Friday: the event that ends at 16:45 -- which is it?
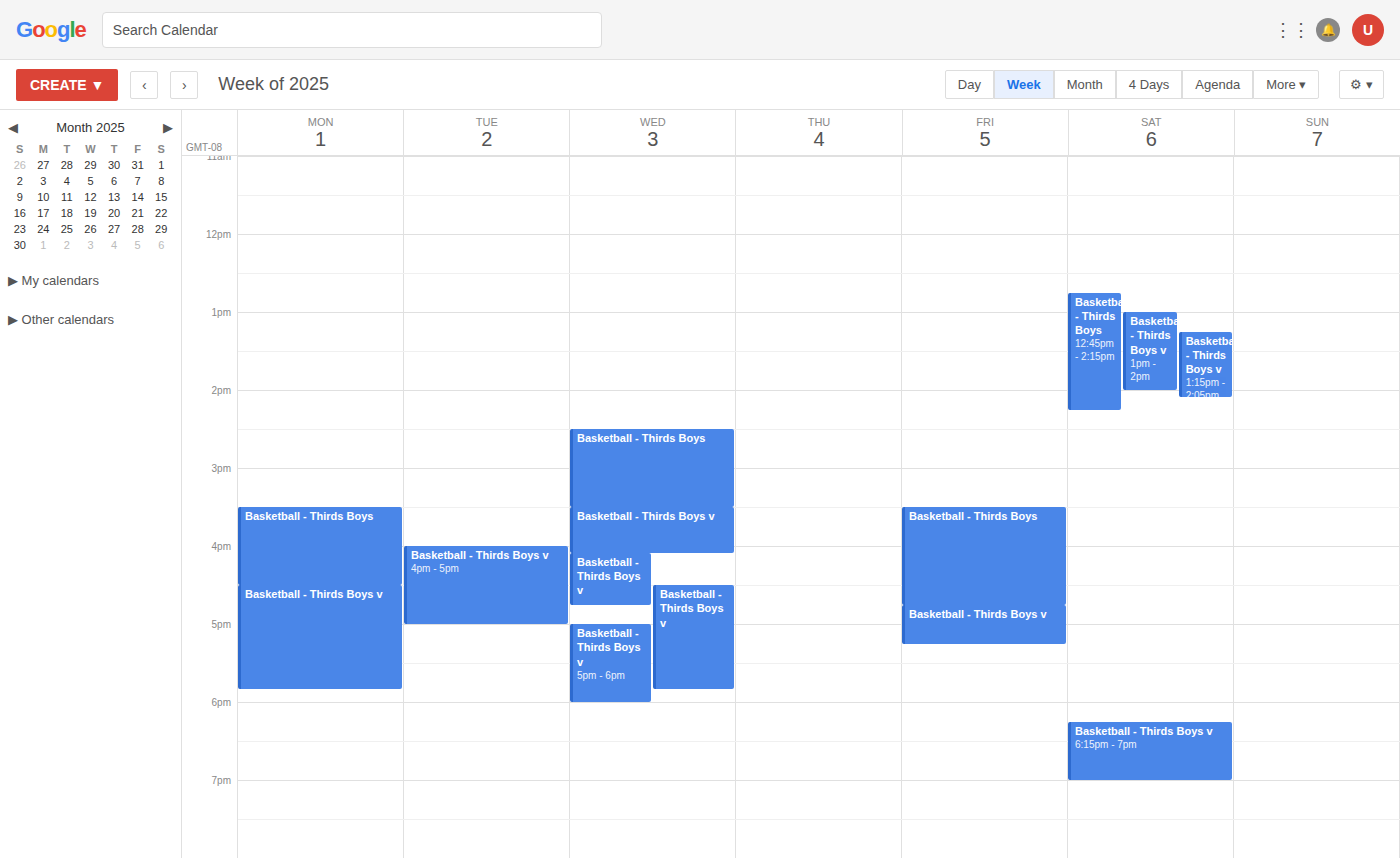
"Basketball - Thirds Boys"